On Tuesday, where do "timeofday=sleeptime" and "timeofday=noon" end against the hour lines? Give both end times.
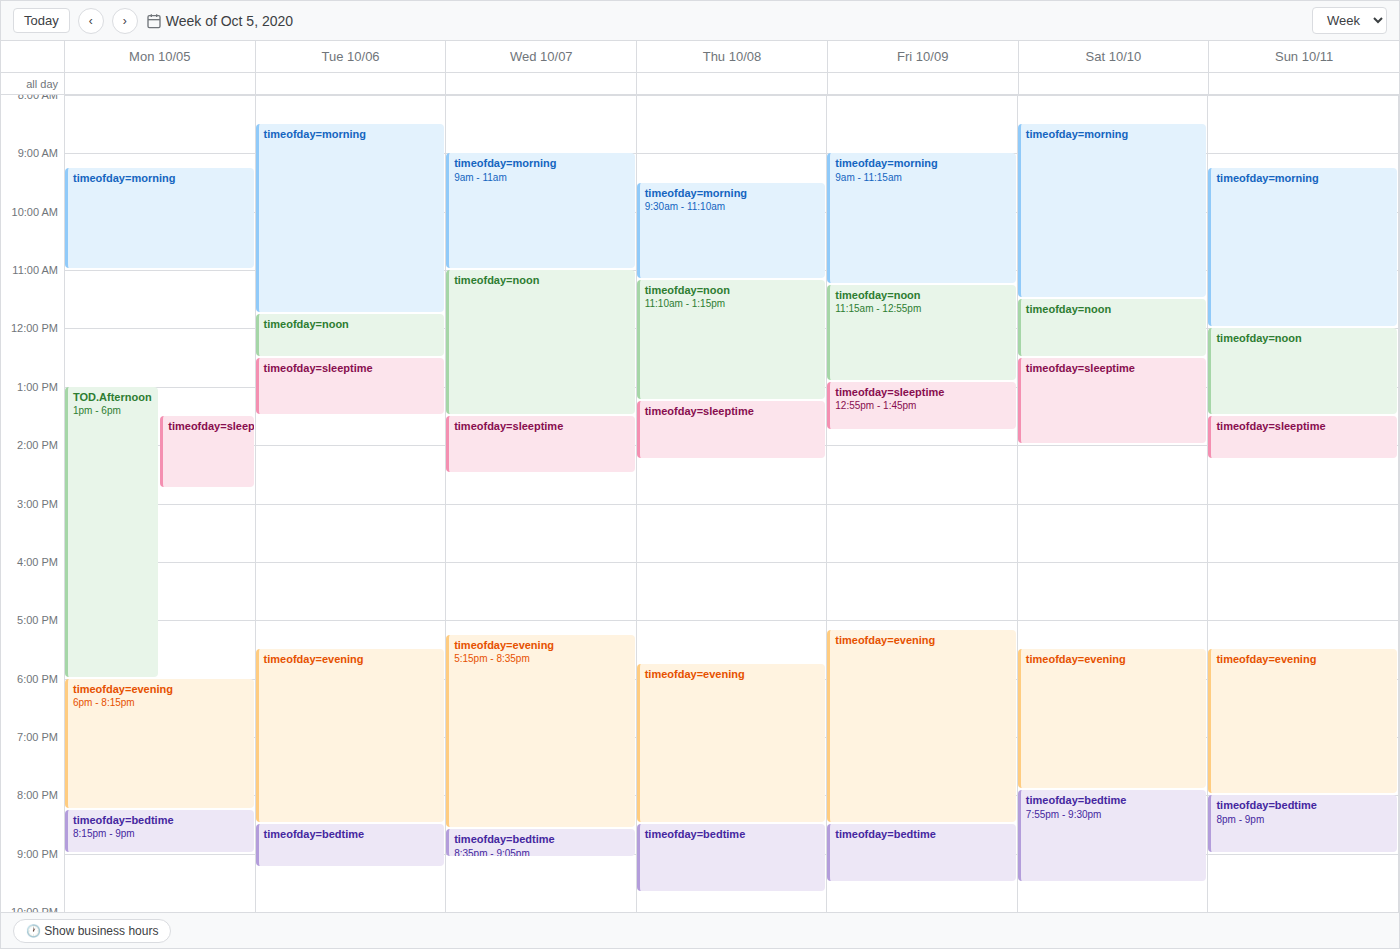
"timeofday=sleeptime": 13:30, halfway between the 13:00 and 14:00 lines. "timeofday=noon": 12:30, halfway between the 12:00 and 13:00 lines.